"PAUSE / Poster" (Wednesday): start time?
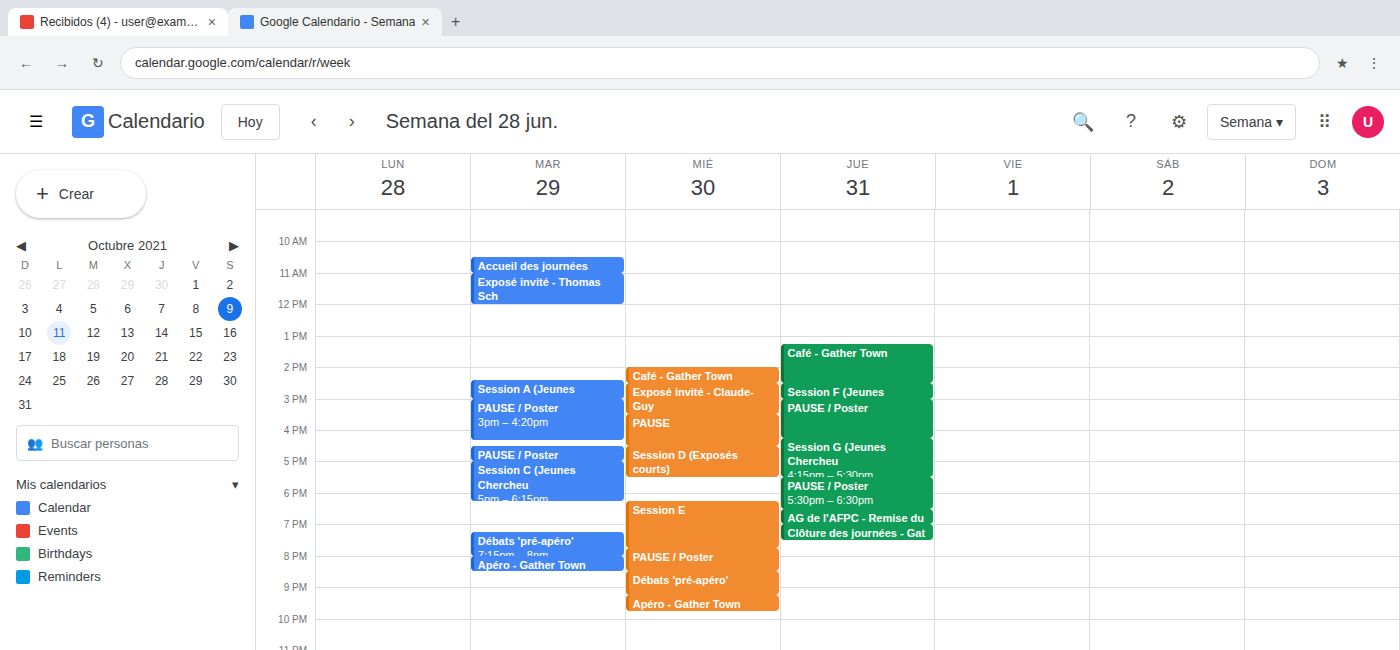
7:45 PM